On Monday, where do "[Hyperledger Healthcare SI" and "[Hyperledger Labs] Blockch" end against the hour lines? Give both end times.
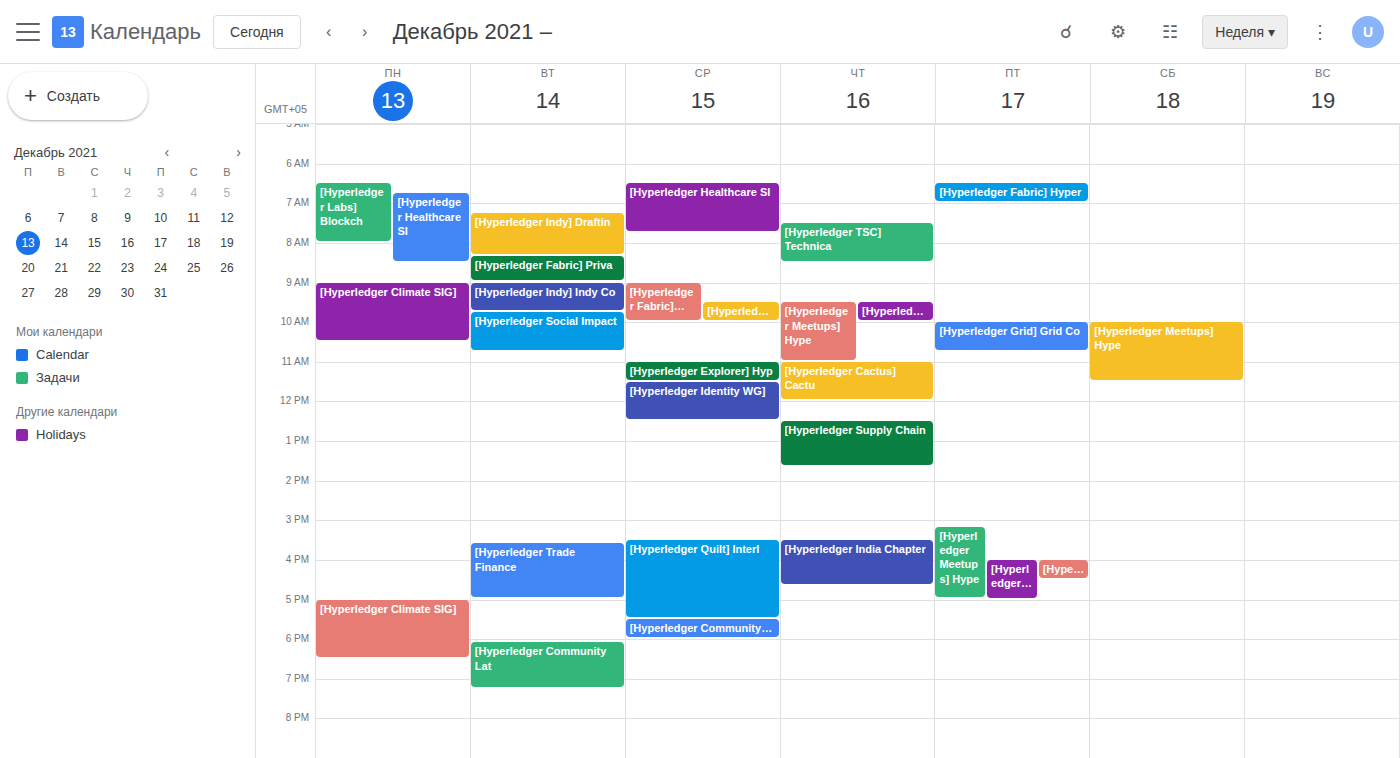
"[Hyperledger Healthcare SI": 8:30 AM, halfway between the 8 AM and 9 AM lines. "[Hyperledger Labs] Blockch": 8:00 AM, exactly on the 8 AM line.